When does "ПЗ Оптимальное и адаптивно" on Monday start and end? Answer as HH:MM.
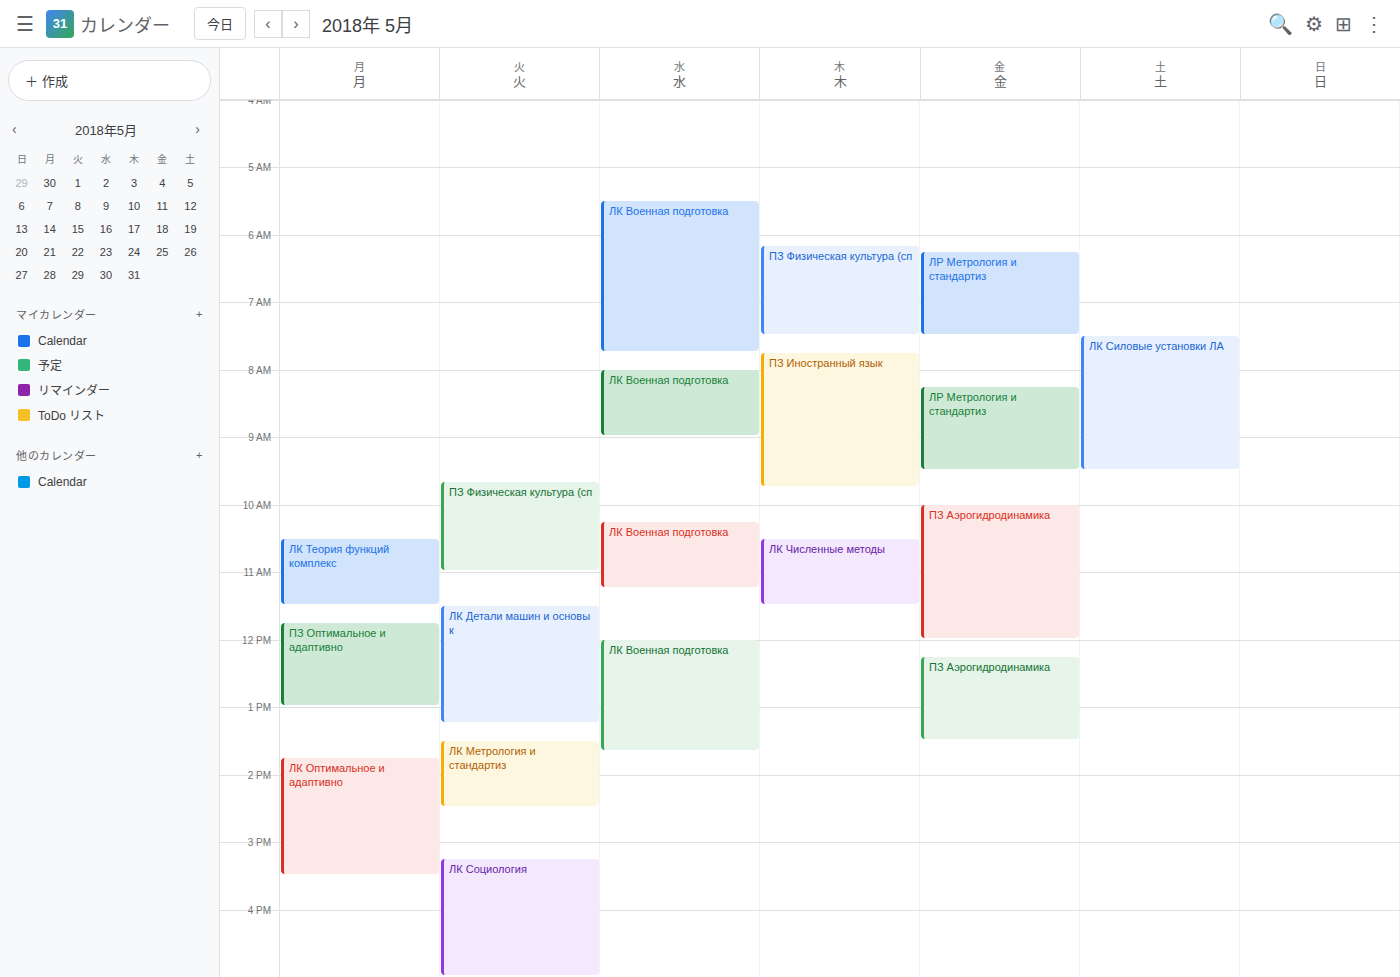
11:45 to 13:00